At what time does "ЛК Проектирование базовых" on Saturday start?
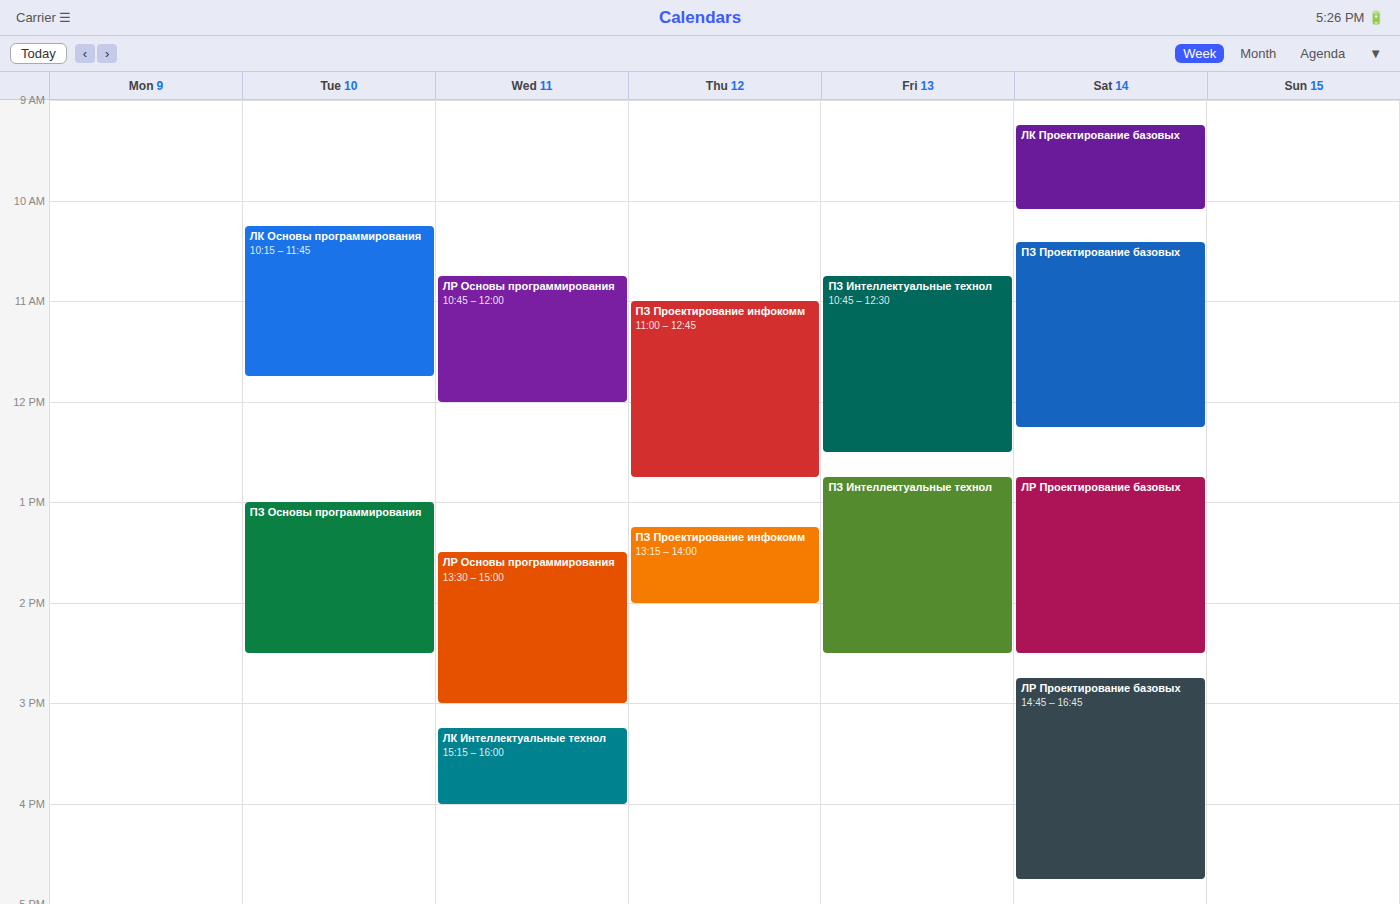
9:15 AM